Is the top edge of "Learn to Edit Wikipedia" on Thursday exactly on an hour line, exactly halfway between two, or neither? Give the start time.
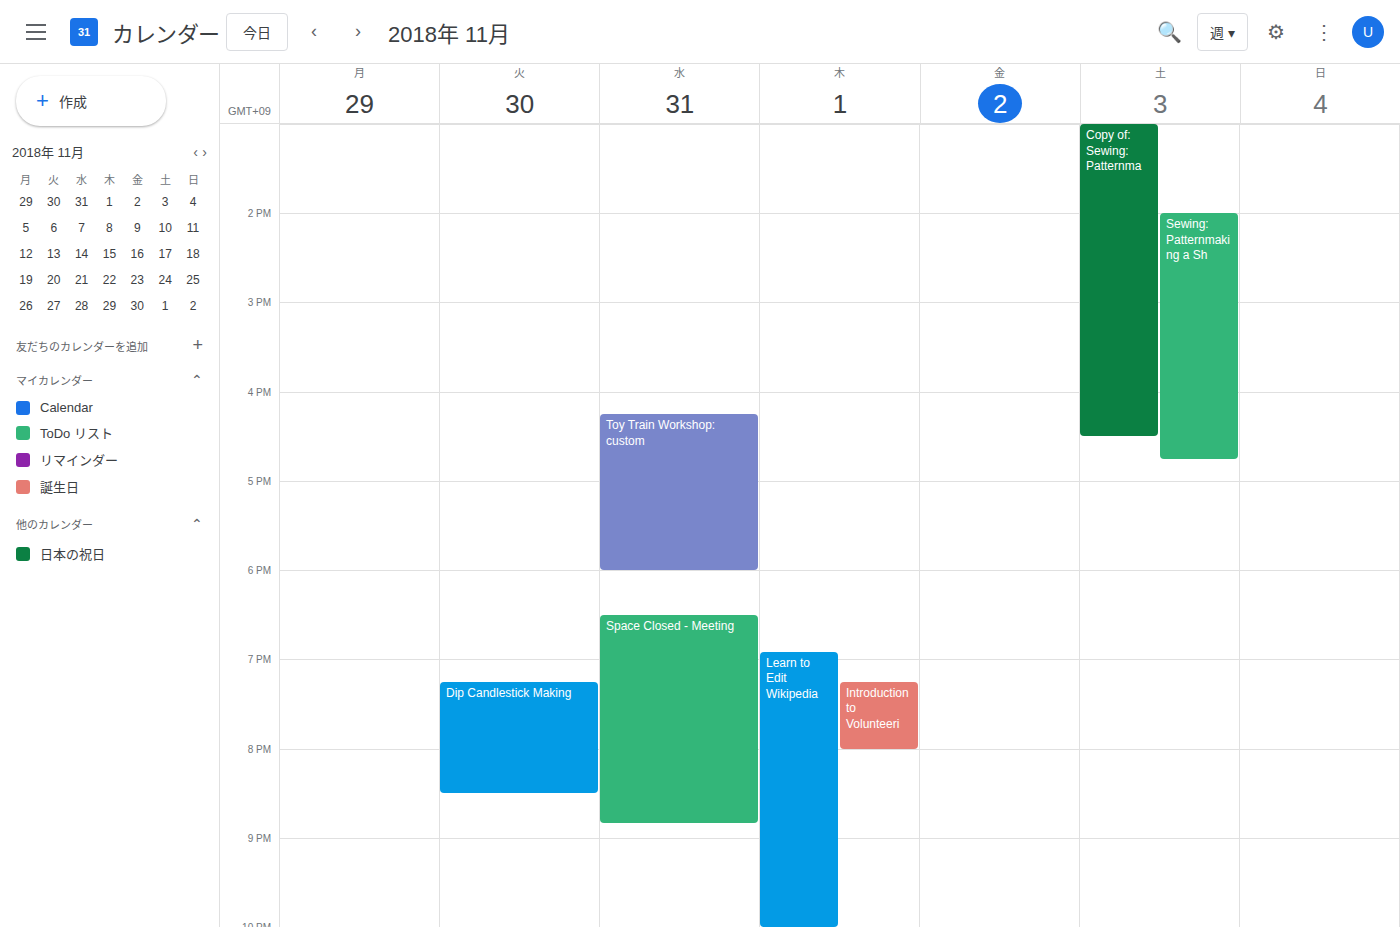
6:55 PM -- neither: 55 minutes below the 6 PM line and 5 minutes above the 7 PM line.